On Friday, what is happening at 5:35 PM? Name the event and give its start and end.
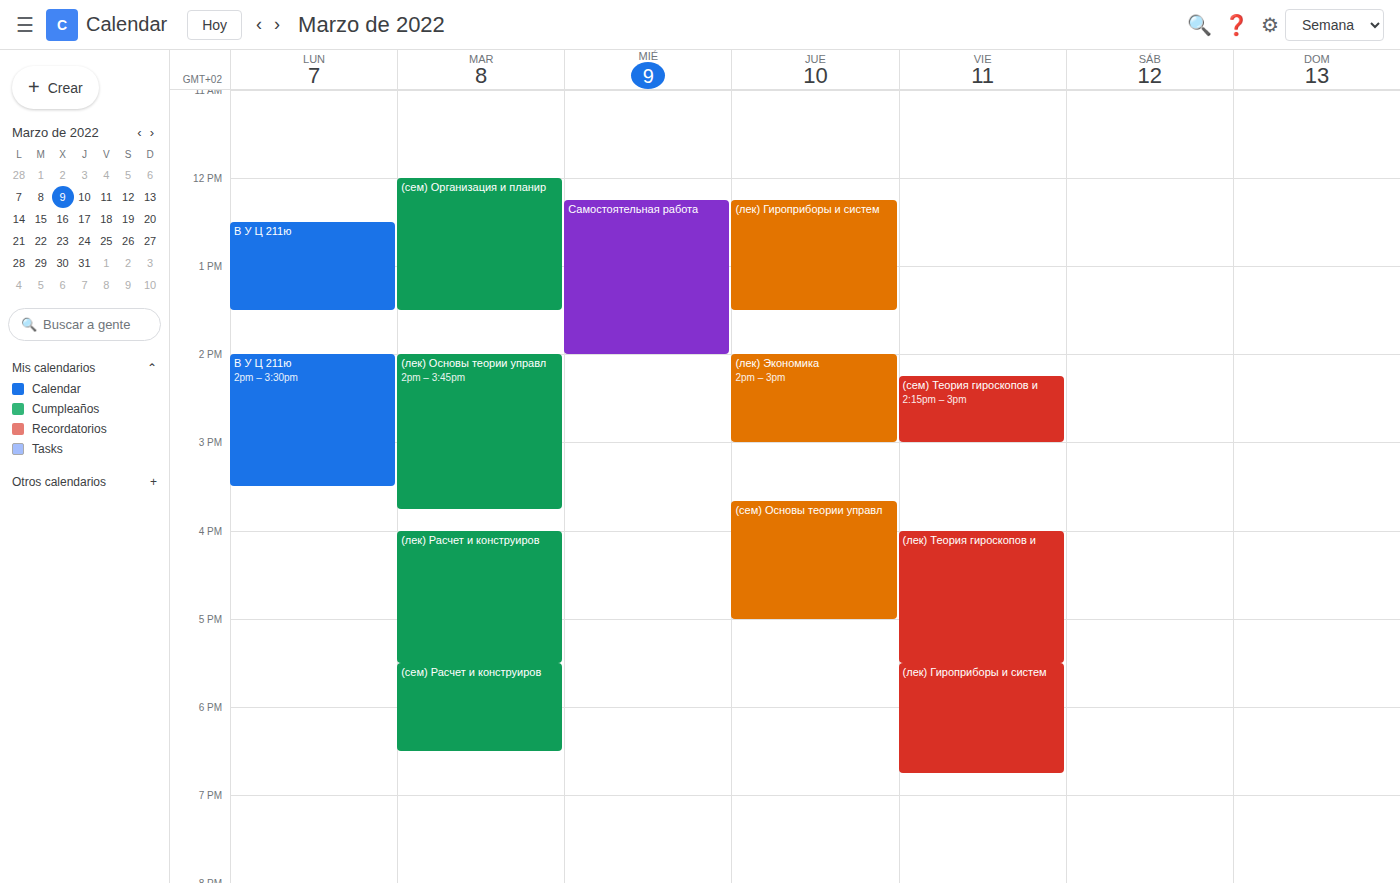
"(лек) Гироприборы и систем", 5:30 PM to 6:45 PM